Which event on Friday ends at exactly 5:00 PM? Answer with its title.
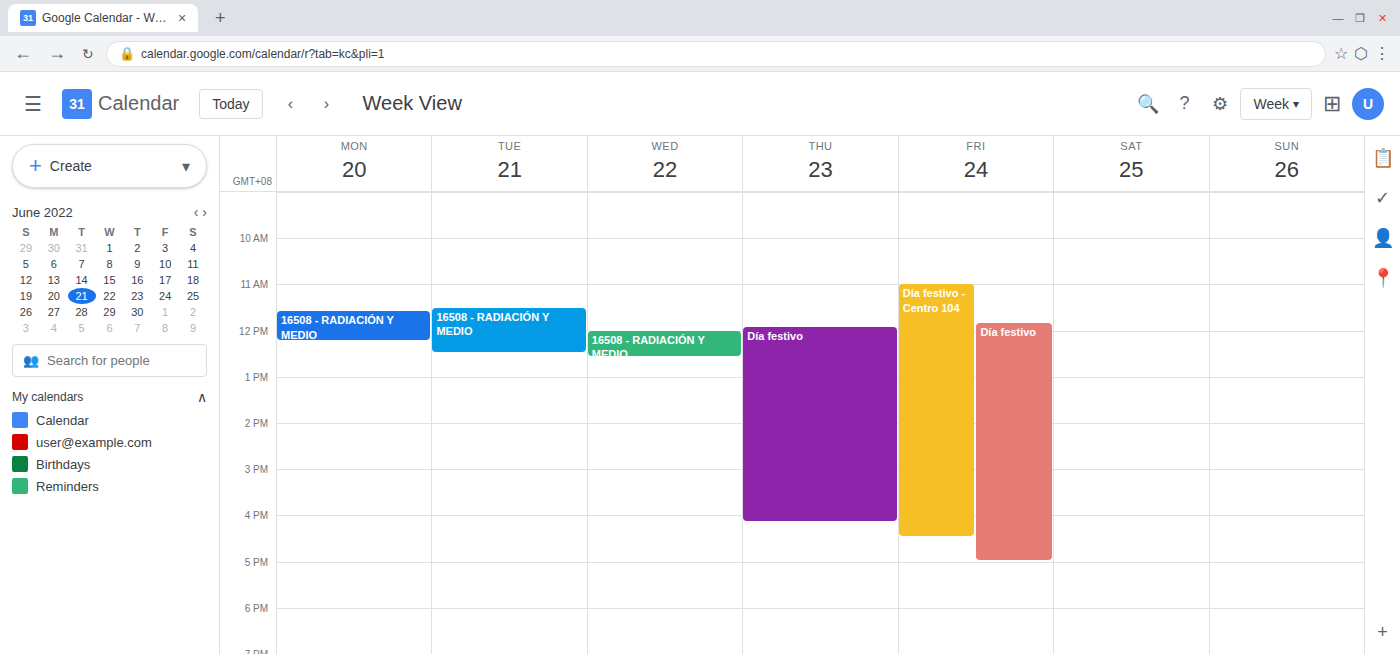
"Día festivo"